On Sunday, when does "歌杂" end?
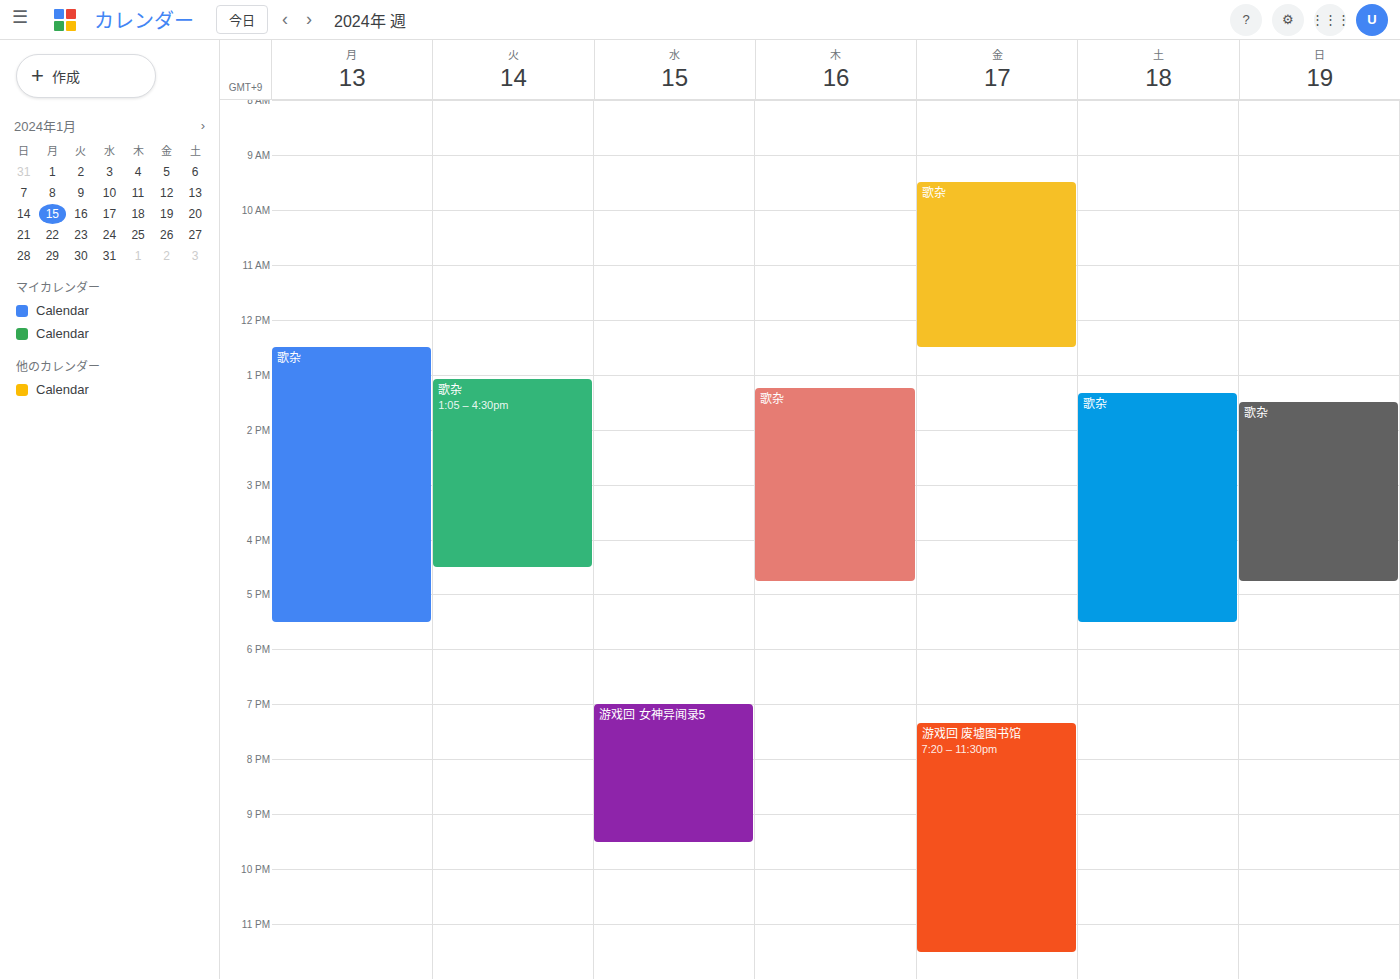
4:45 PM